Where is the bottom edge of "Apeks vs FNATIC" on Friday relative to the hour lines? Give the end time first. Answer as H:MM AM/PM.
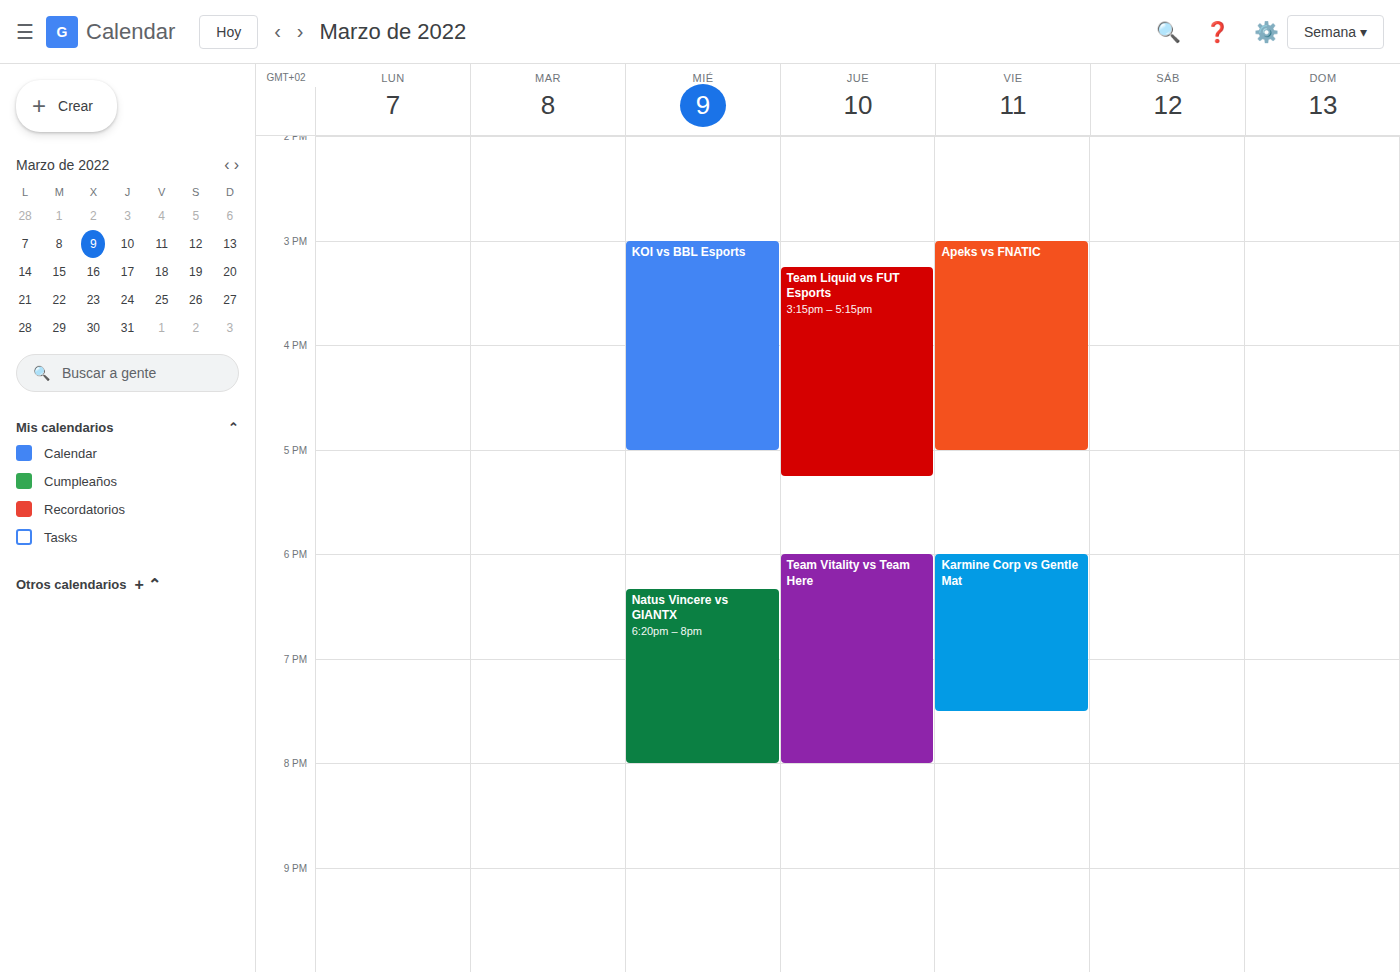
5:00 PM -- exactly on the 5 PM line.